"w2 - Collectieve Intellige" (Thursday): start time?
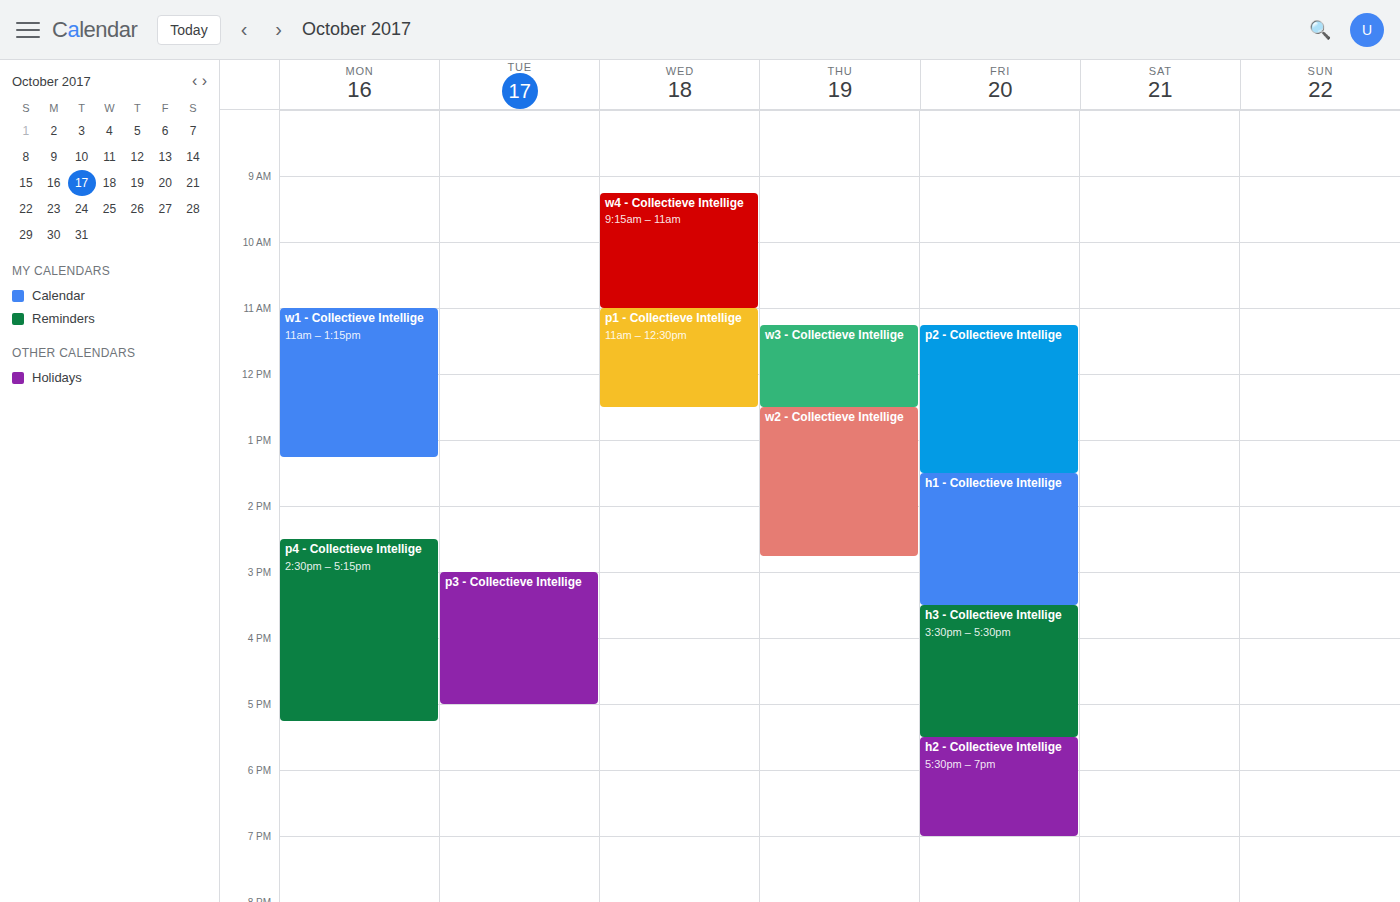
12:30 PM